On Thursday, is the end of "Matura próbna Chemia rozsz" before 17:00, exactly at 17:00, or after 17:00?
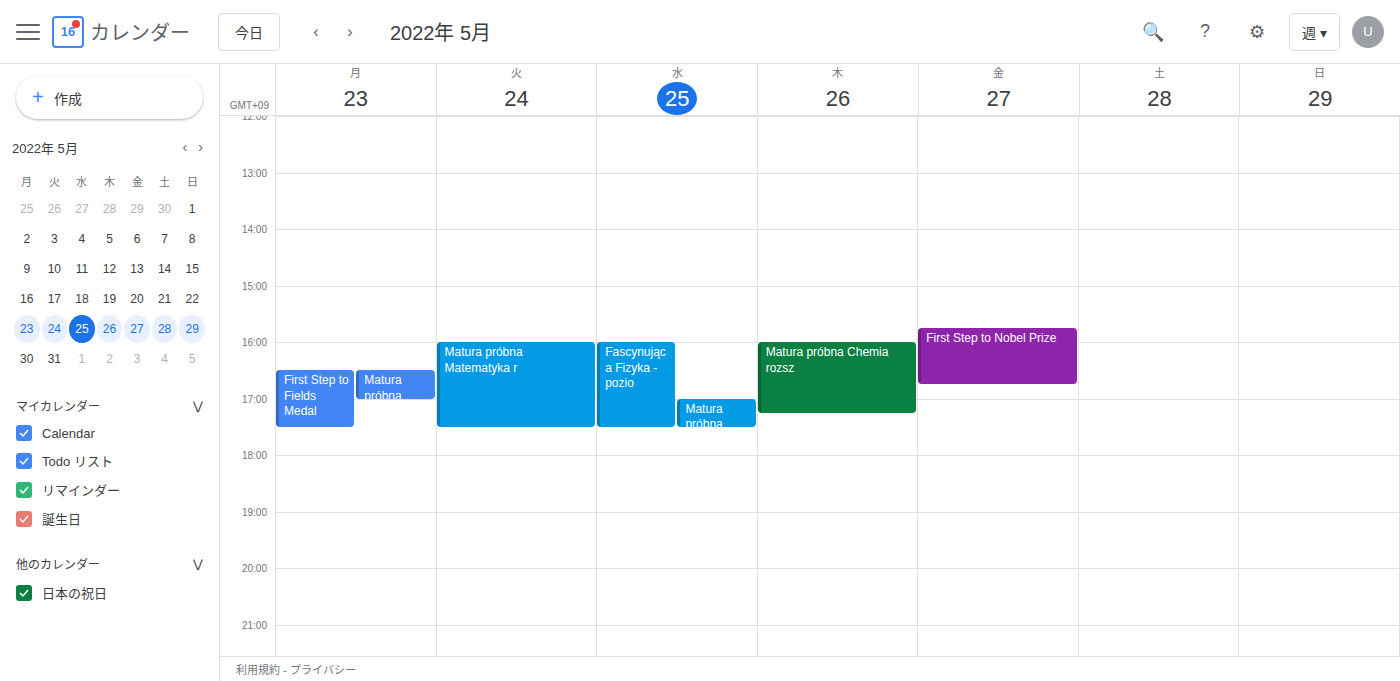
17:15 -- after 17:00, 15 minutes below the 17:00 line.